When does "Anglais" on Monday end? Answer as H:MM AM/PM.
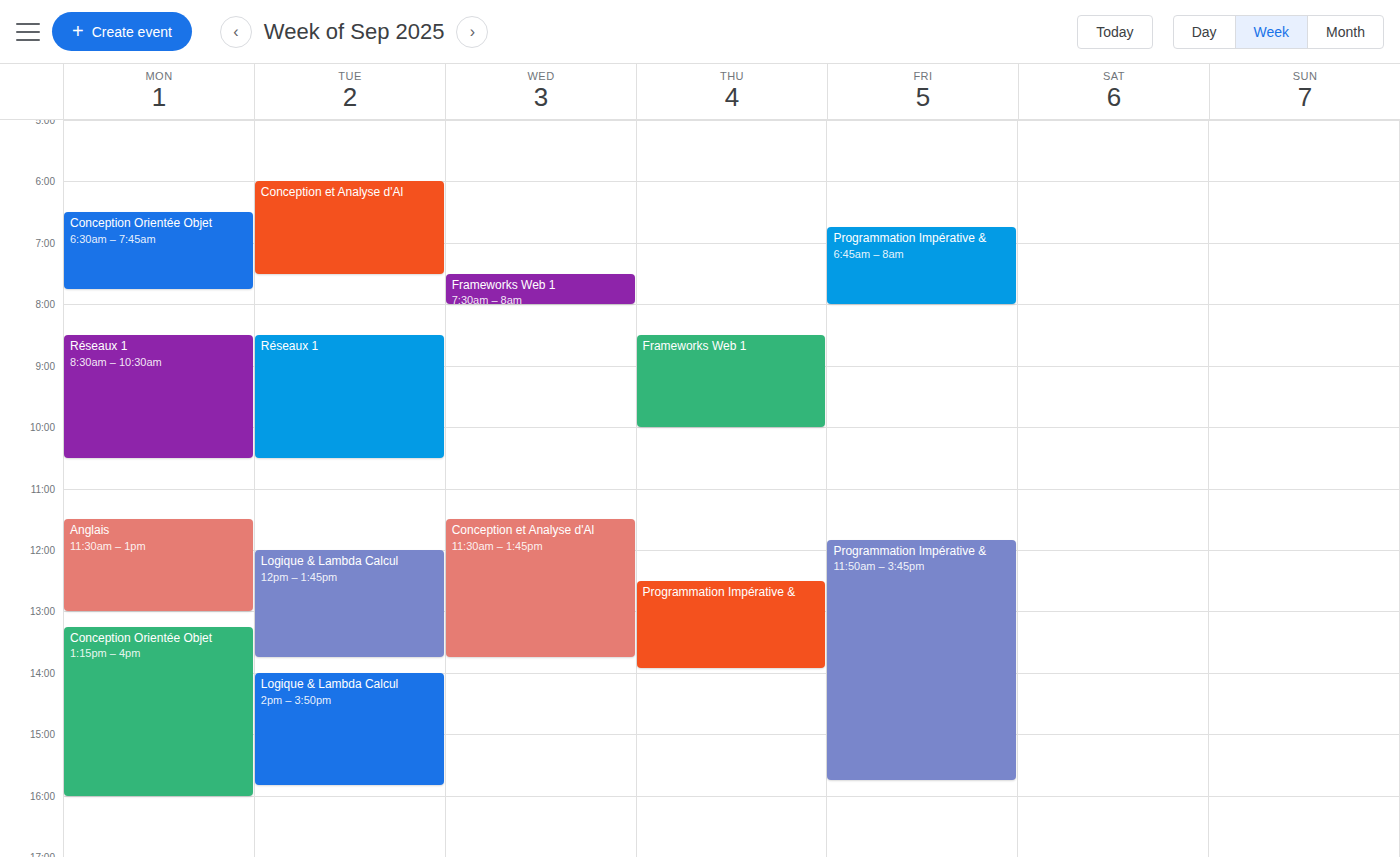
1:00 PM